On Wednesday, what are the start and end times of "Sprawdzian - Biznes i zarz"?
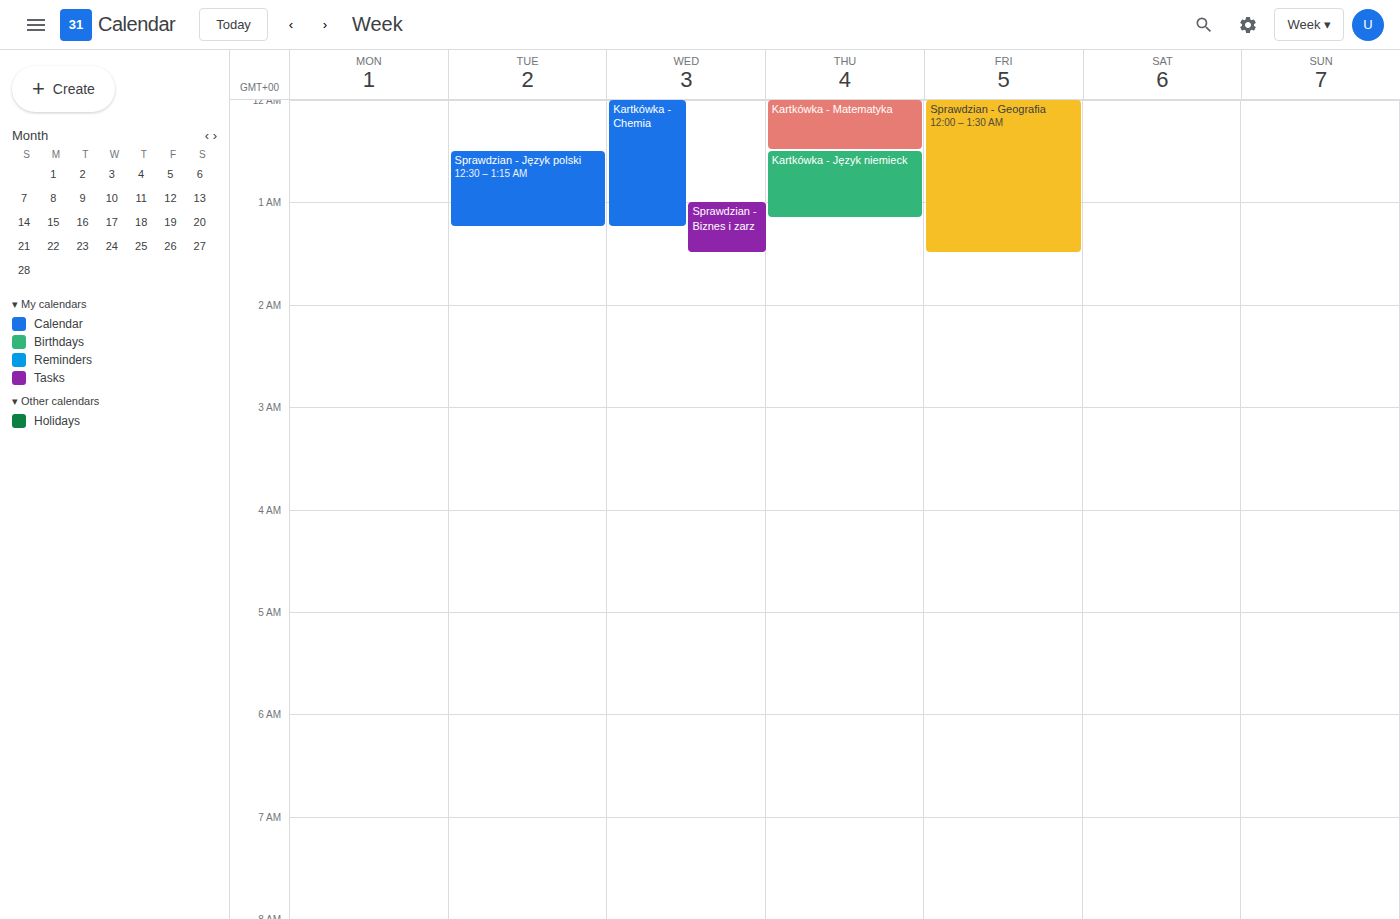
1:00 AM to 1:30 AM